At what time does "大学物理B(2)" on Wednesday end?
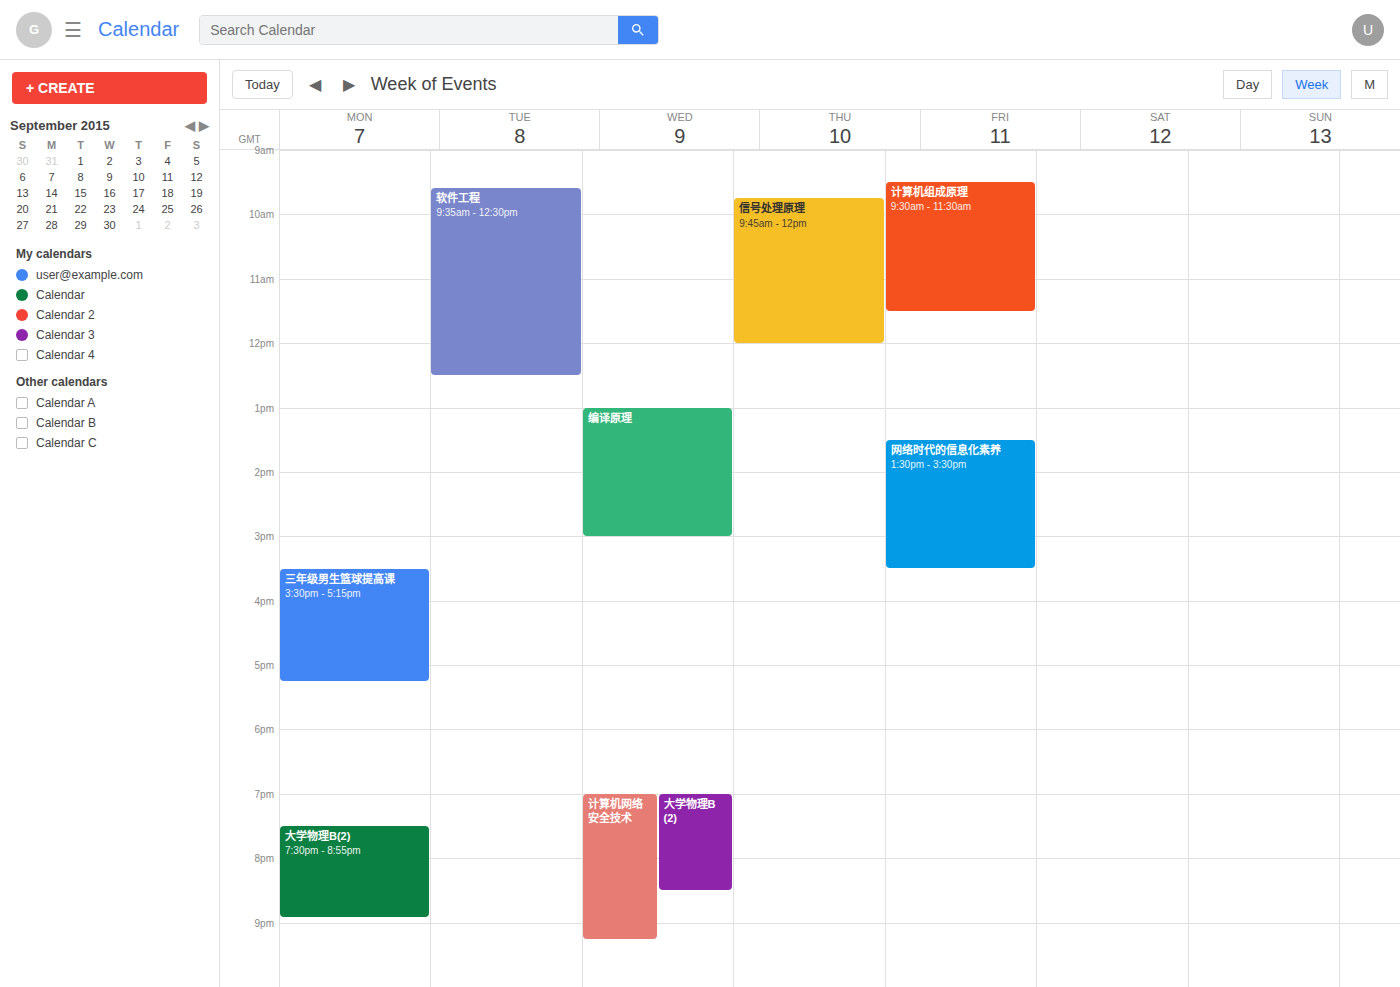
8:30 PM